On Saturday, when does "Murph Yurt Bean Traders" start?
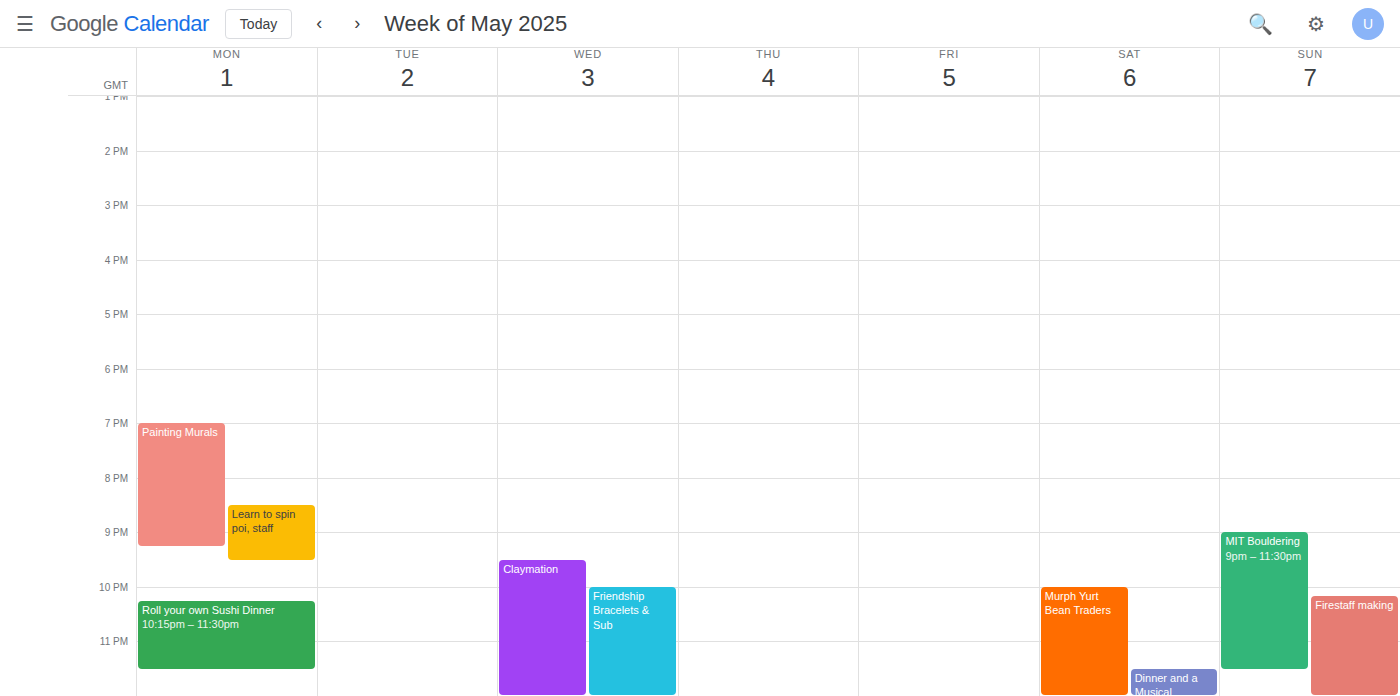
22:00